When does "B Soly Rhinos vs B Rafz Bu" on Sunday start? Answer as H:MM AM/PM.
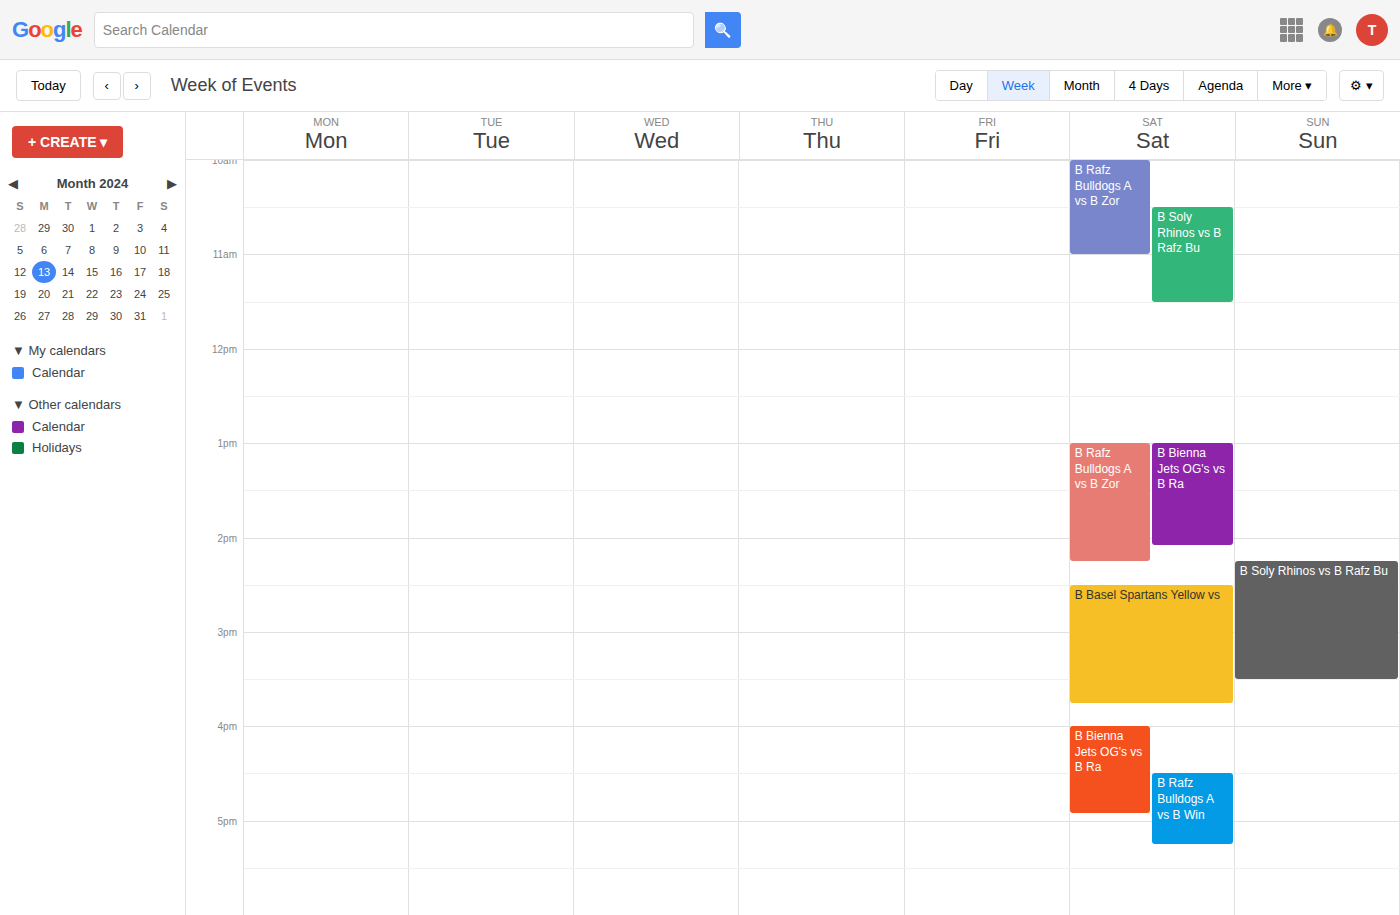
2:15 PM